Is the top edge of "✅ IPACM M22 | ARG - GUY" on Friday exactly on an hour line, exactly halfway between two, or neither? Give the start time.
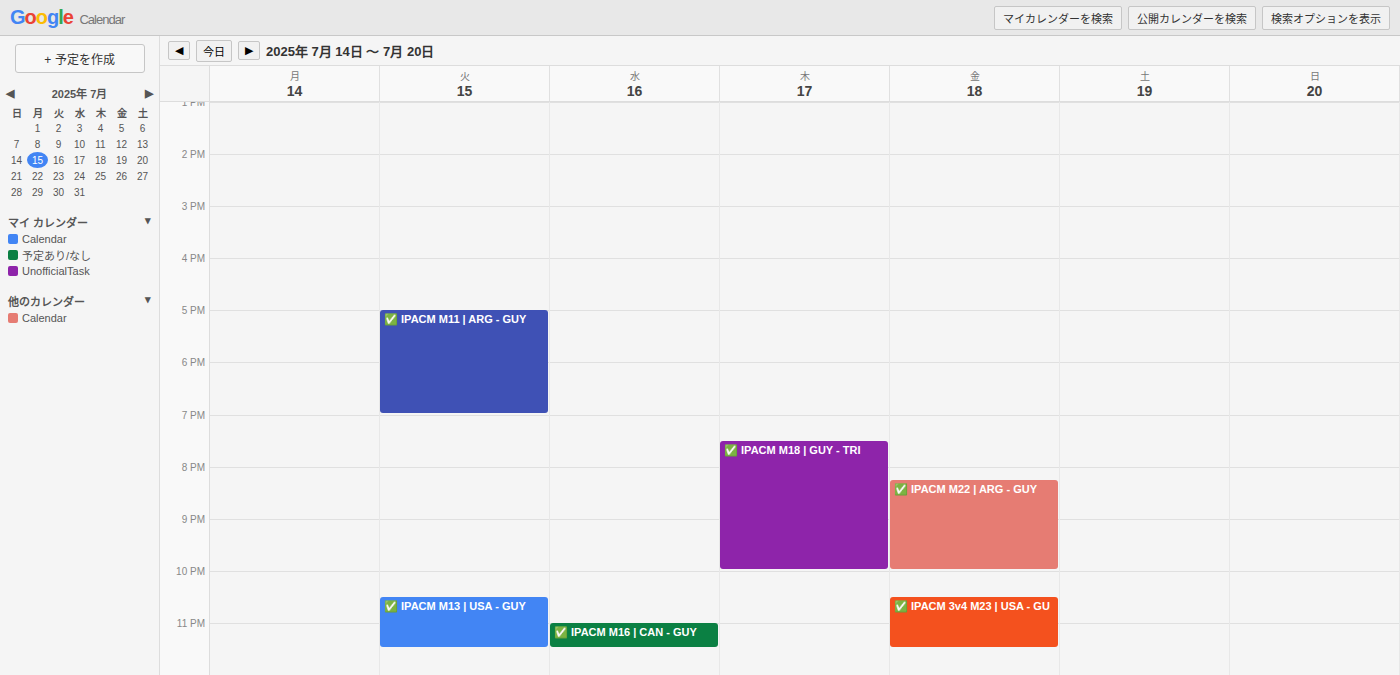
8:15 PM -- neither: a quarter of the way from the 8 PM line to the 9 PM line.